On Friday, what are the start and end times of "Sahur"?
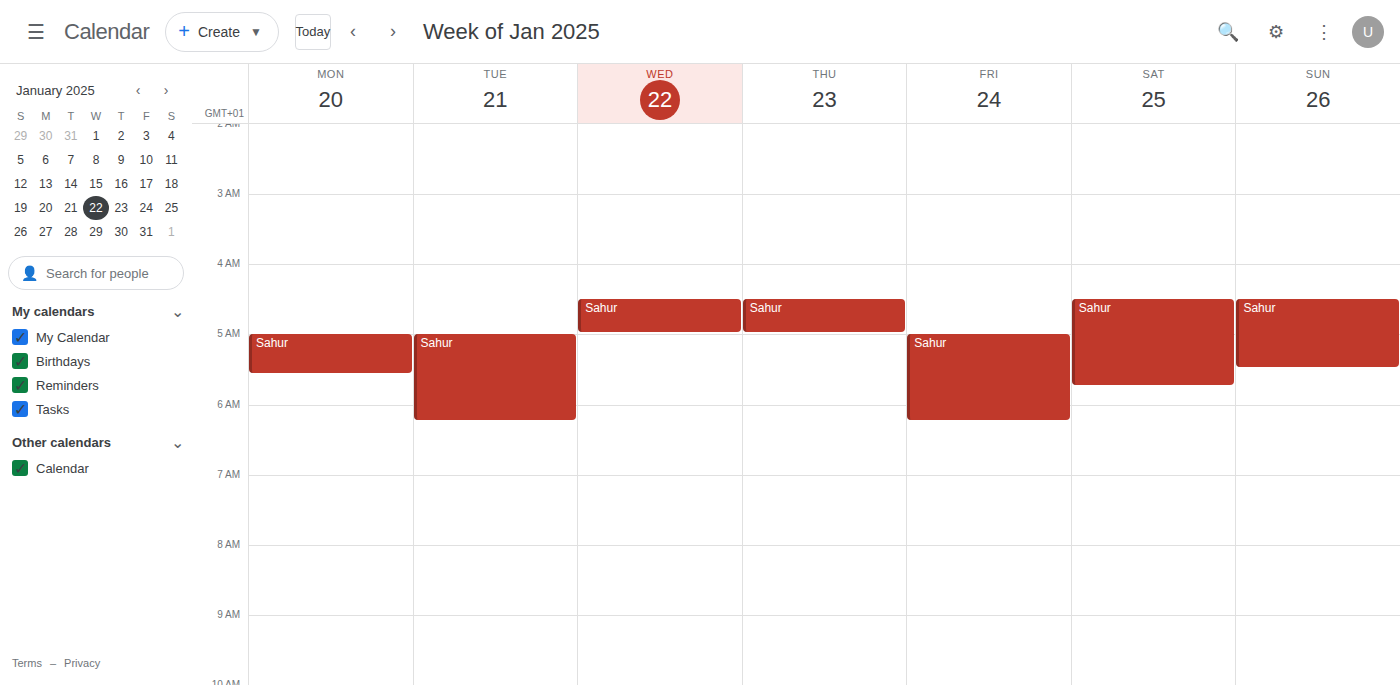
5:00 AM to 6:15 AM